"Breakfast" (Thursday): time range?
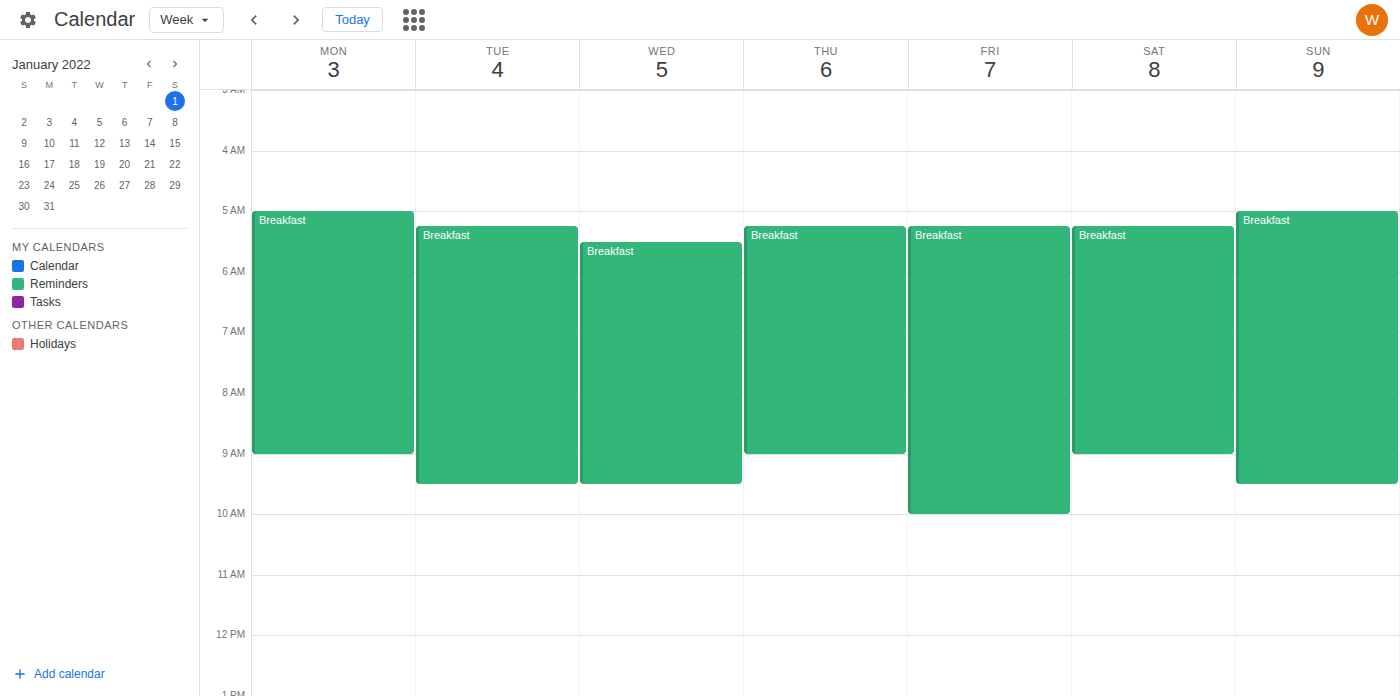
5:15 AM to 9:00 AM